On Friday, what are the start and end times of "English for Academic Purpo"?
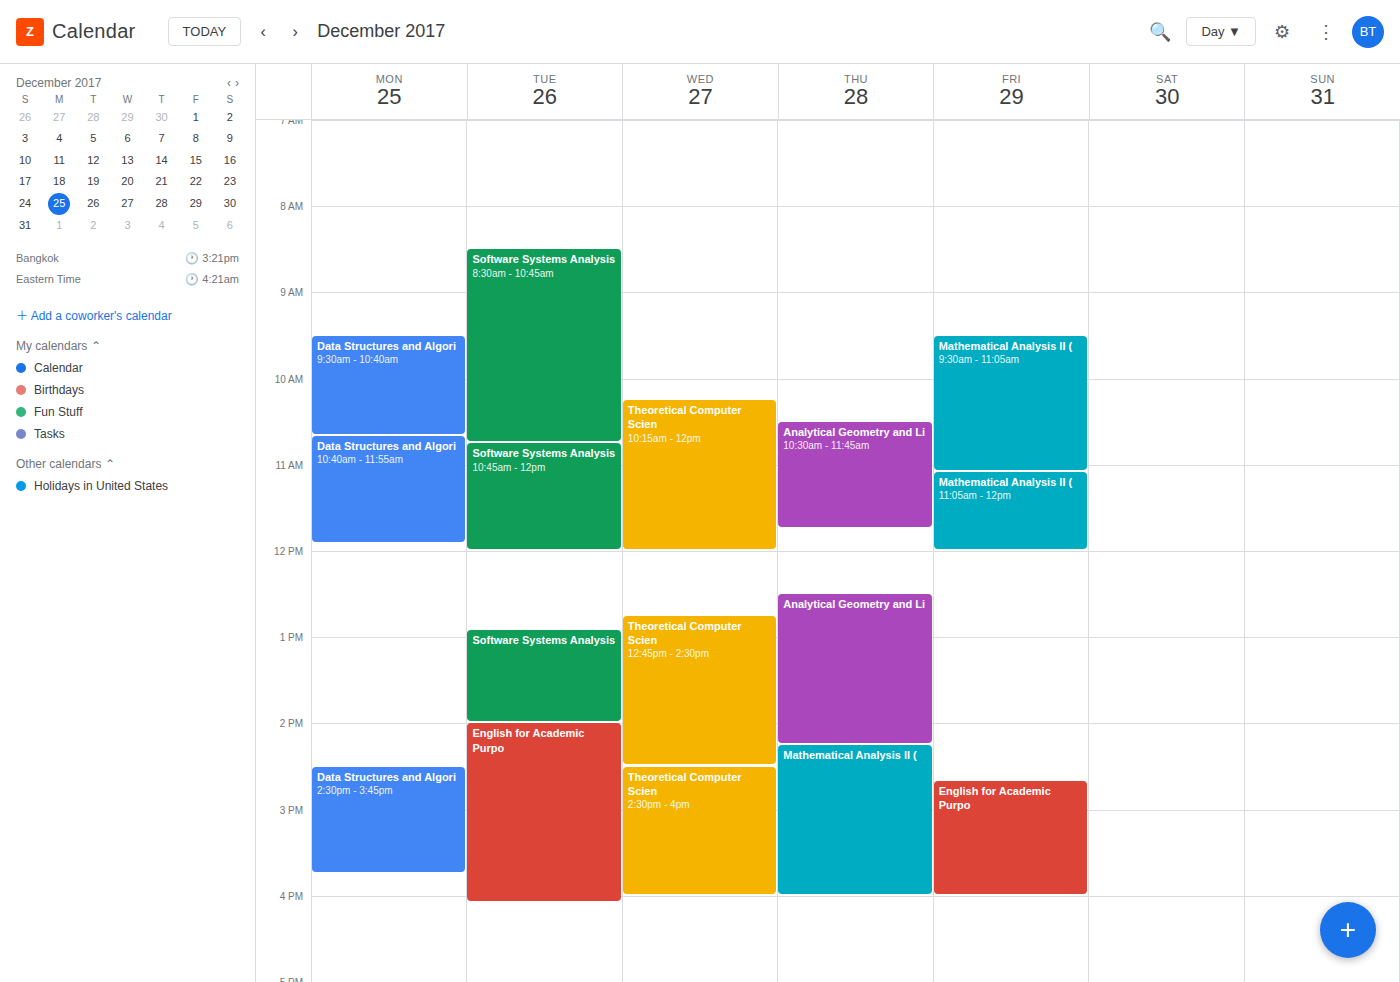
2:40 PM to 4:00 PM